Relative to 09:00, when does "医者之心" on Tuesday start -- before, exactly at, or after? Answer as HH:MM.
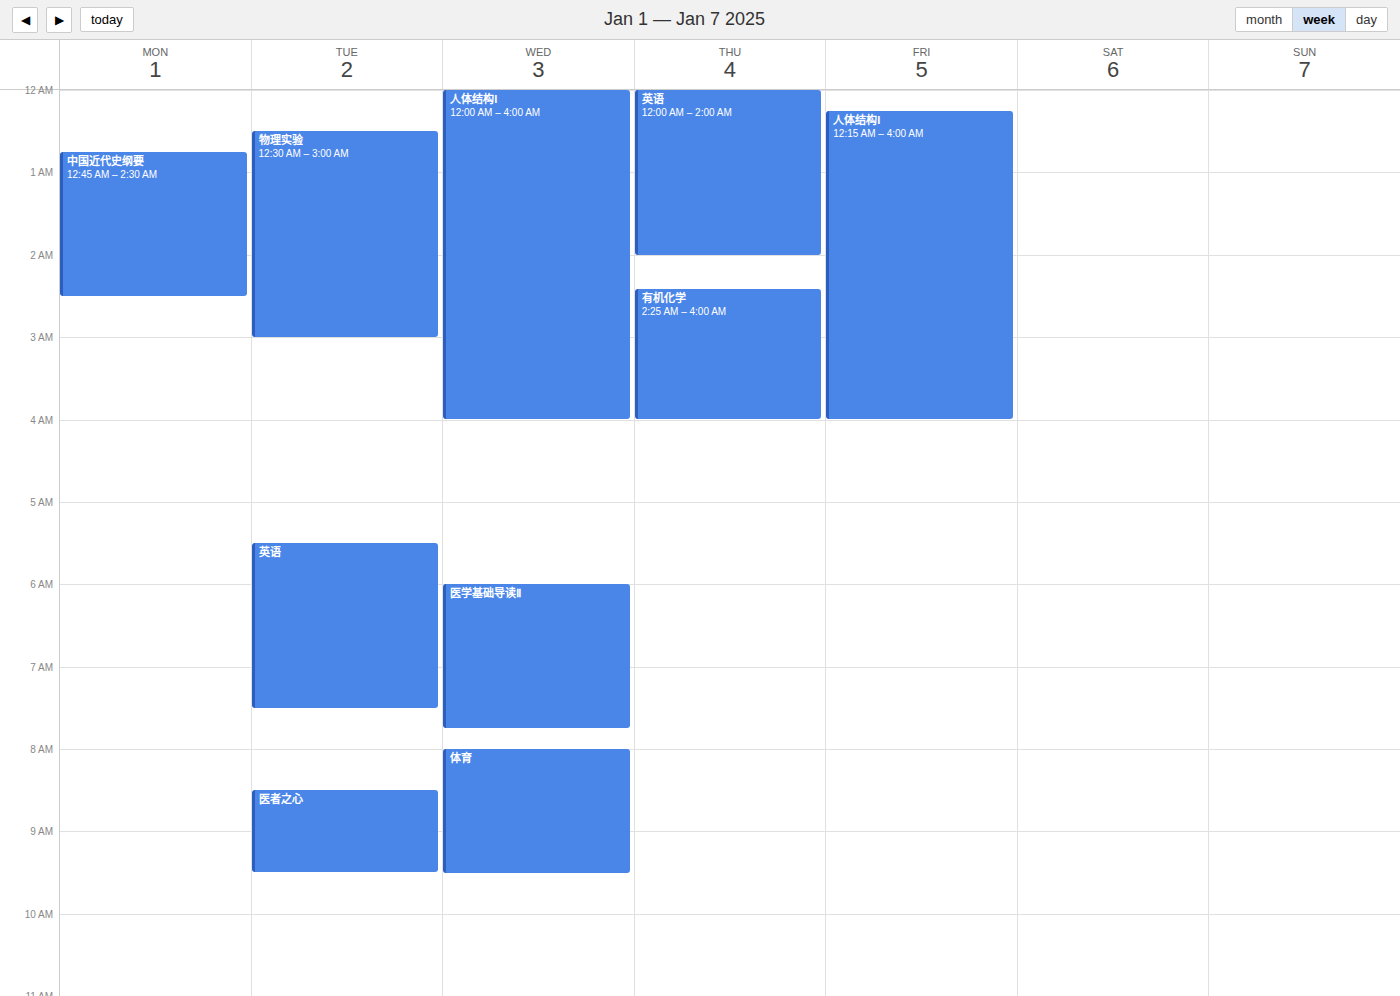
08:30 -- before 09:00, 30 minutes above the 09:00 line.